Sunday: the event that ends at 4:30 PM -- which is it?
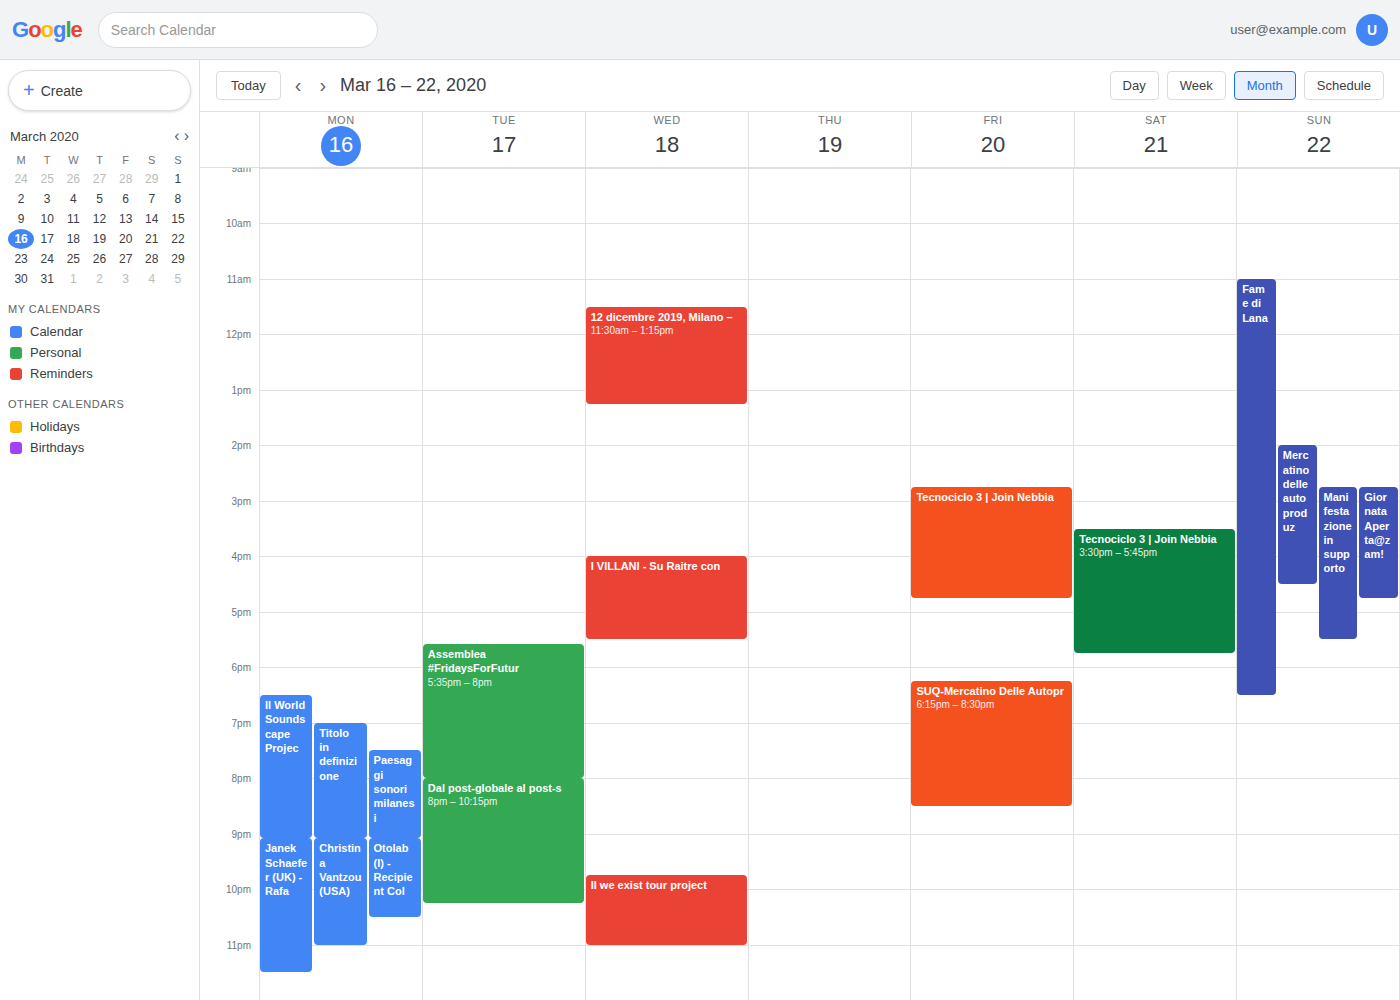
"Mercatino delle autoproduz"